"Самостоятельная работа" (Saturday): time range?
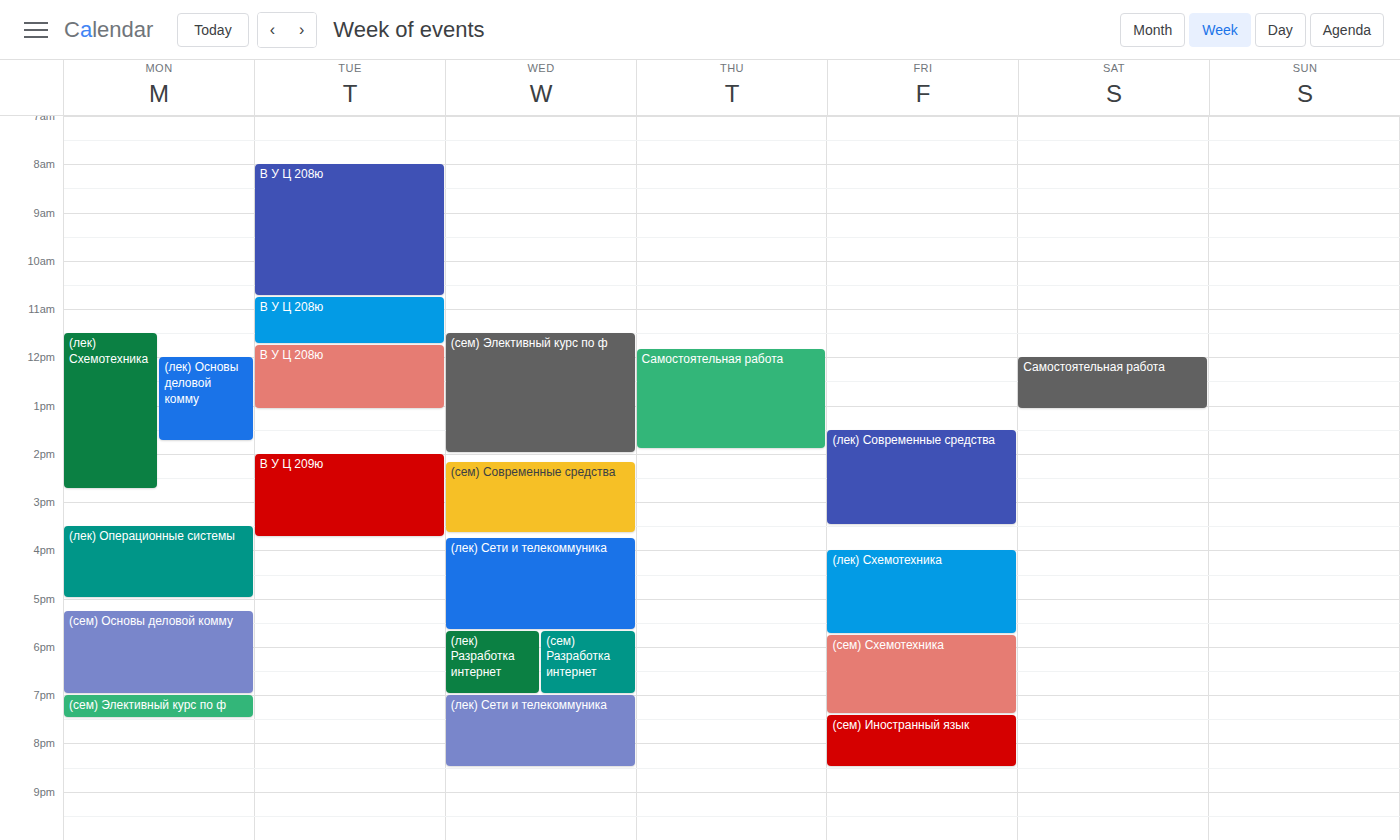
12:00 to 13:05